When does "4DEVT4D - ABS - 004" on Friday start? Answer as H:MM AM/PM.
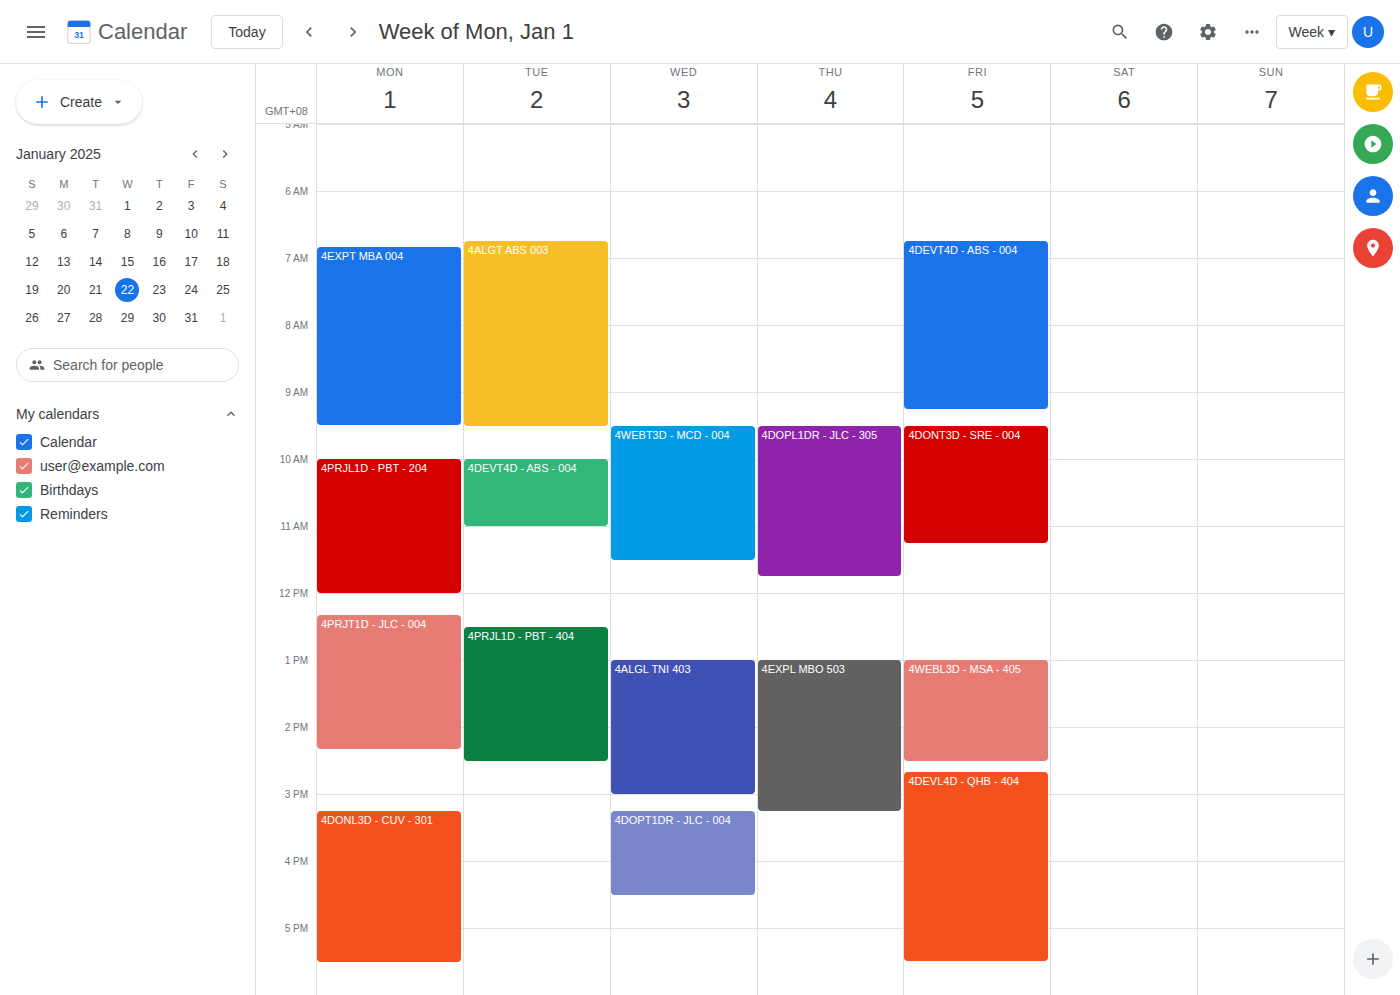
6:45 AM